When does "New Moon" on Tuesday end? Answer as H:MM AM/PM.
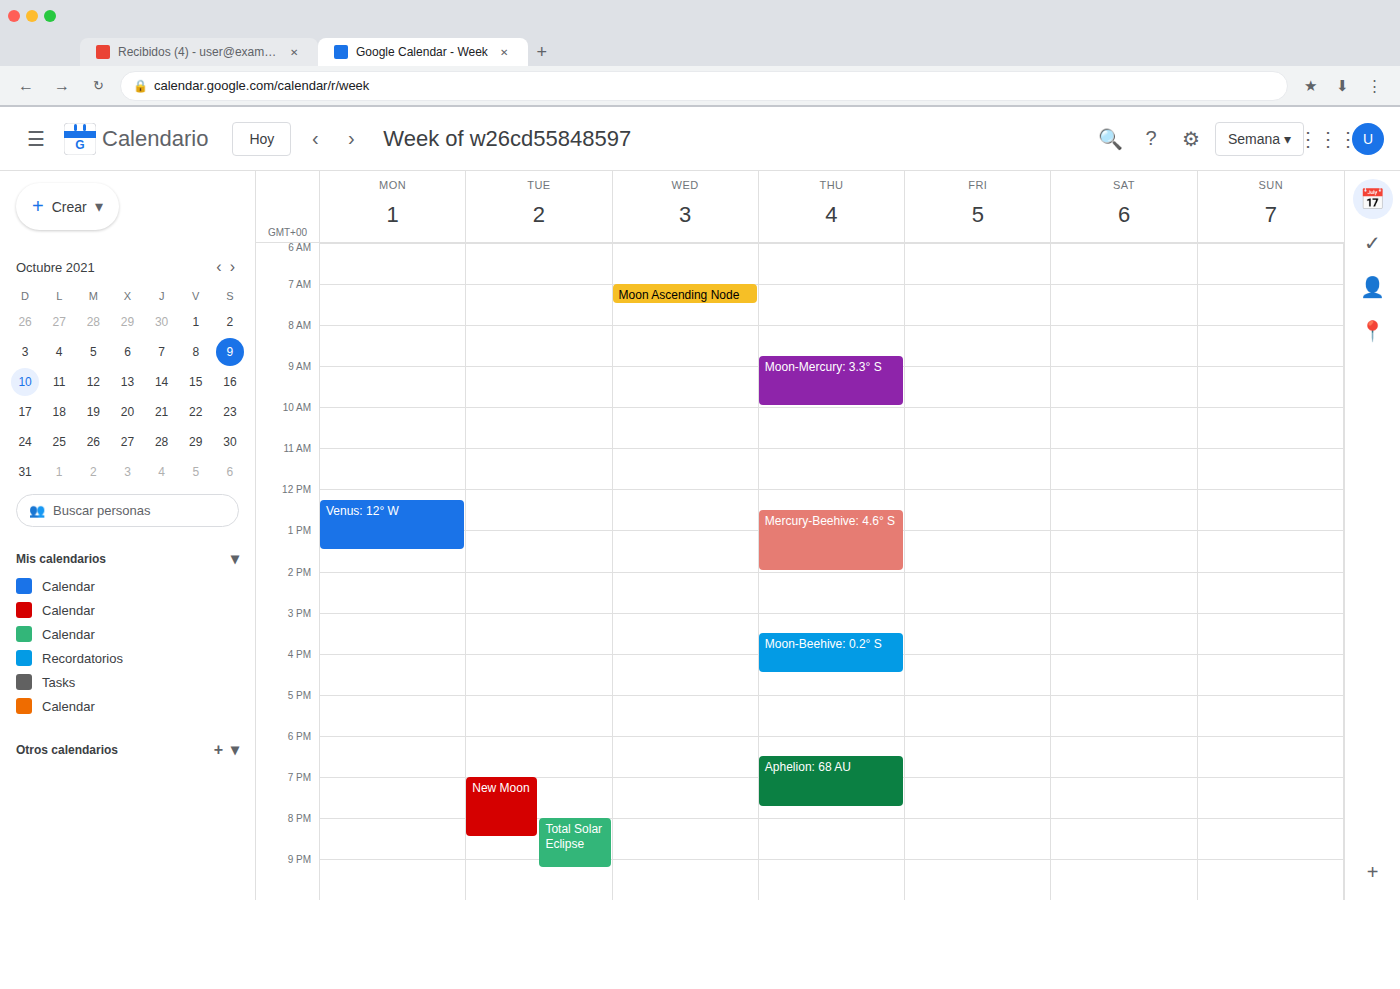
8:30 PM